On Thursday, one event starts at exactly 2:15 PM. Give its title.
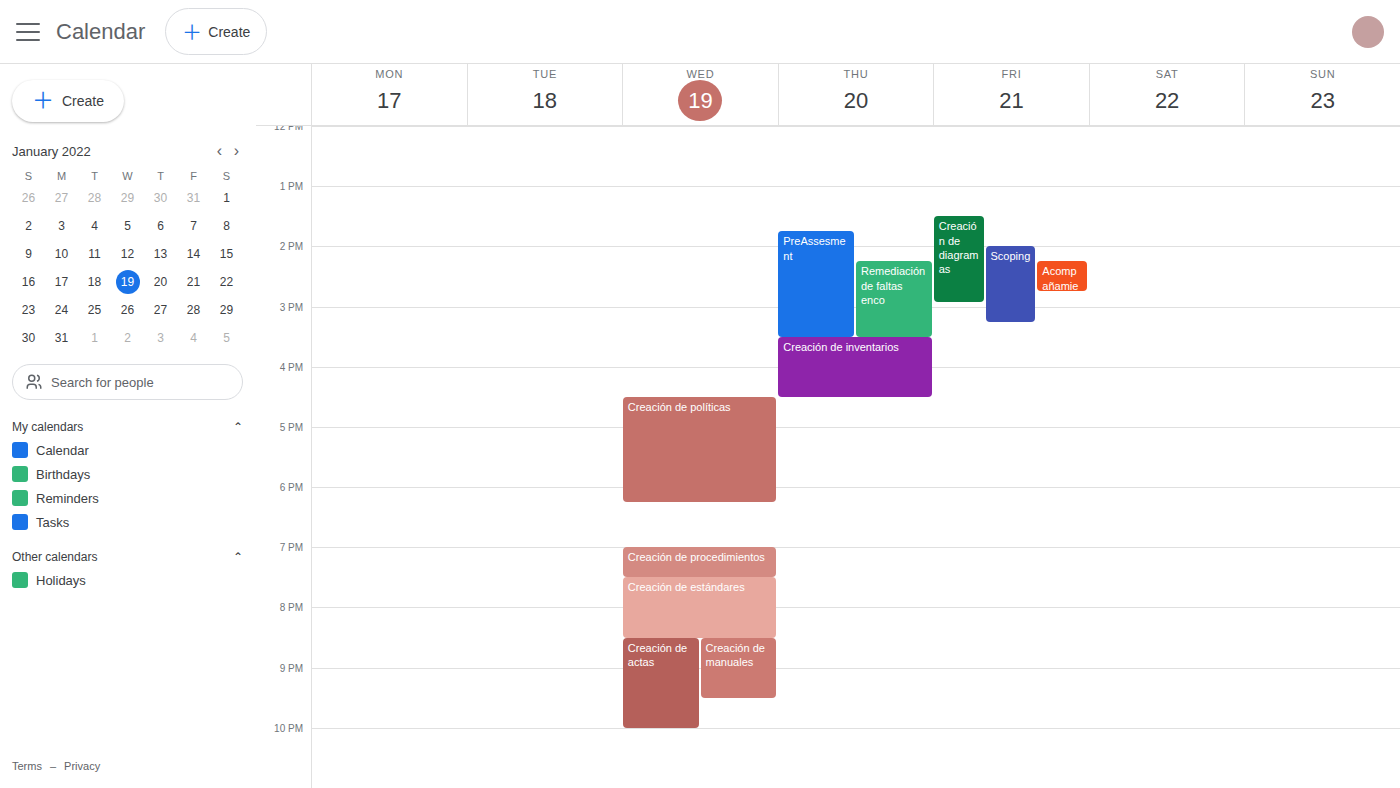
"Remediación de faltas enco"